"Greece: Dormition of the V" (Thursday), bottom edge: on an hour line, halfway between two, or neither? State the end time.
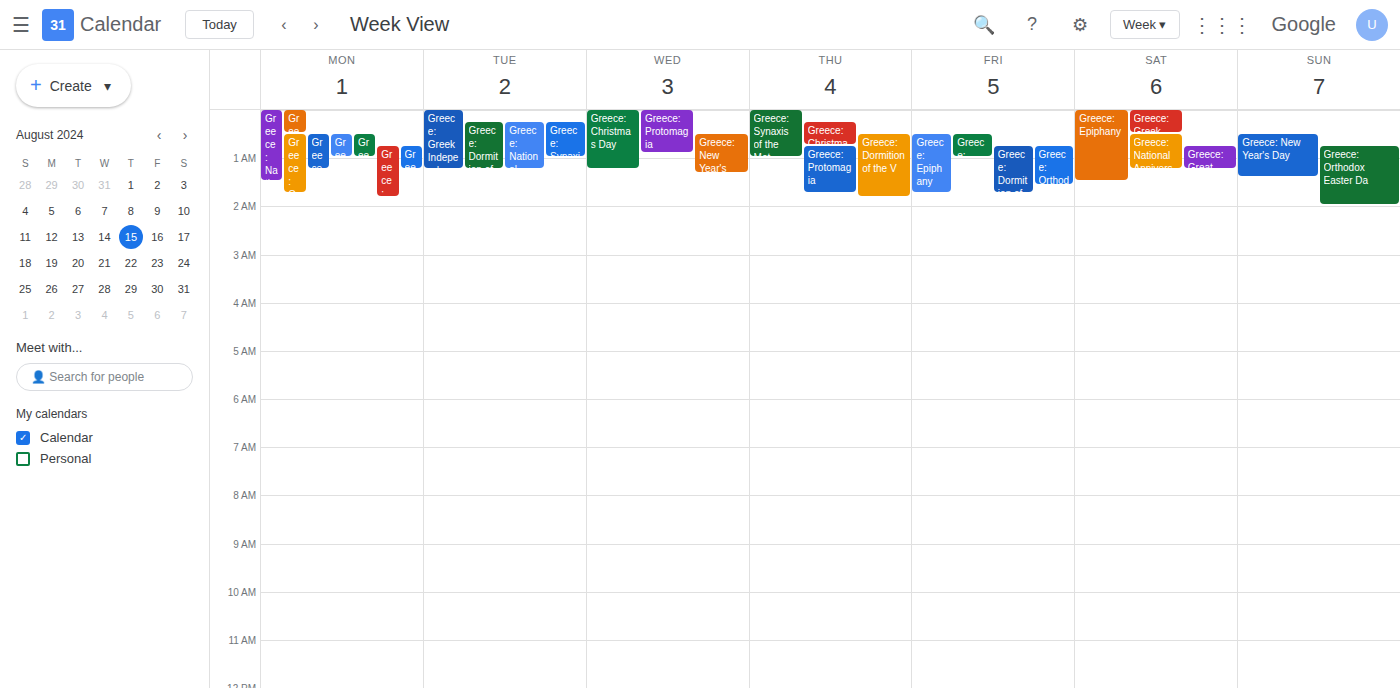
1:50 AM -- neither: 50 minutes below the 1 AM line and 10 minutes above the 2 AM line.